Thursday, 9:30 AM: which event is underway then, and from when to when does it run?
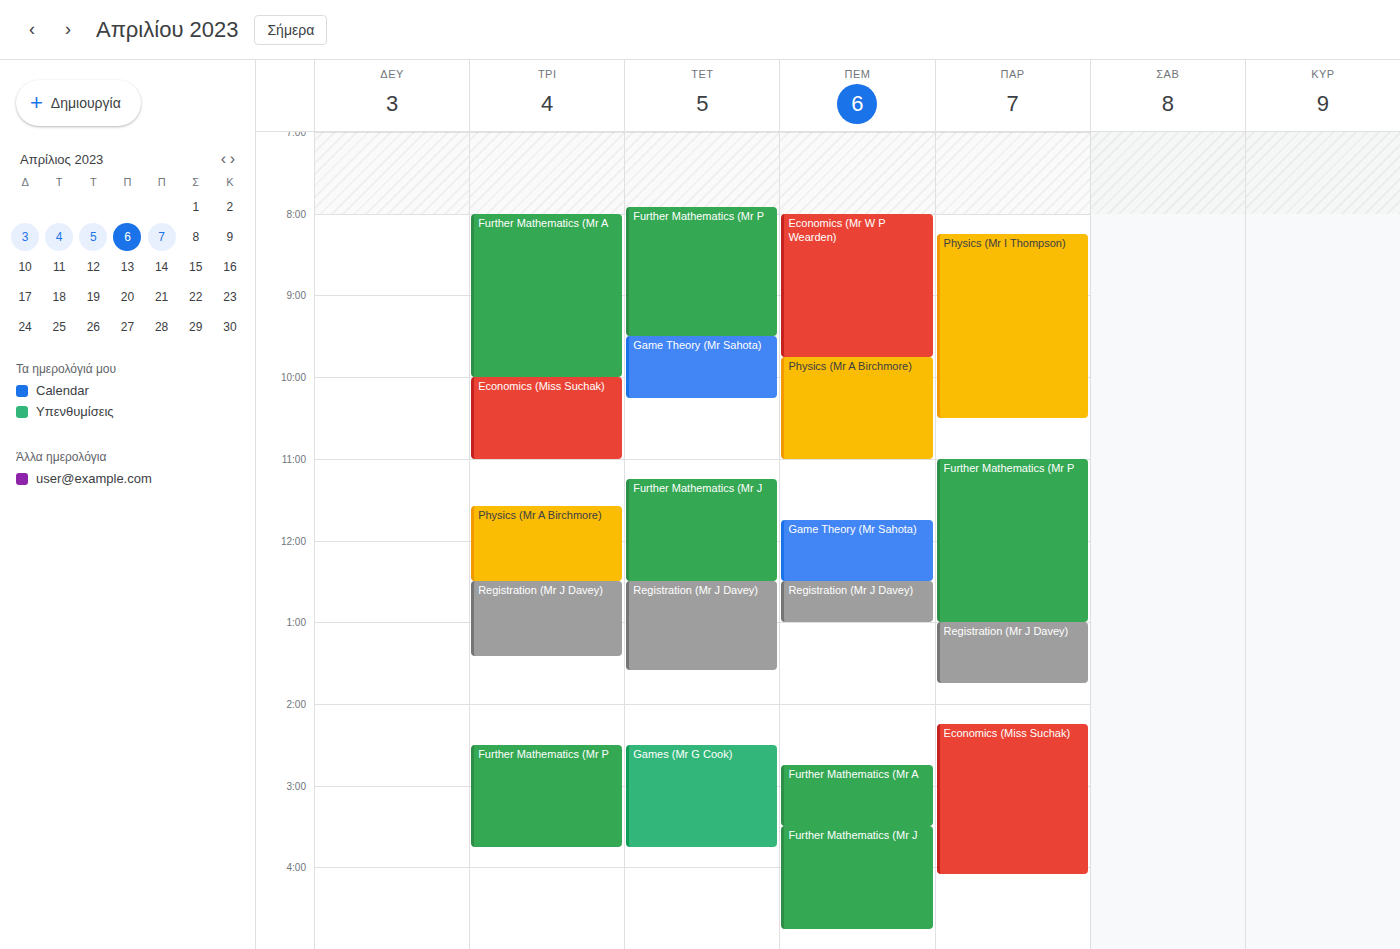
"Economics (Mr W P Wearden)", 8:00 AM to 9:45 AM